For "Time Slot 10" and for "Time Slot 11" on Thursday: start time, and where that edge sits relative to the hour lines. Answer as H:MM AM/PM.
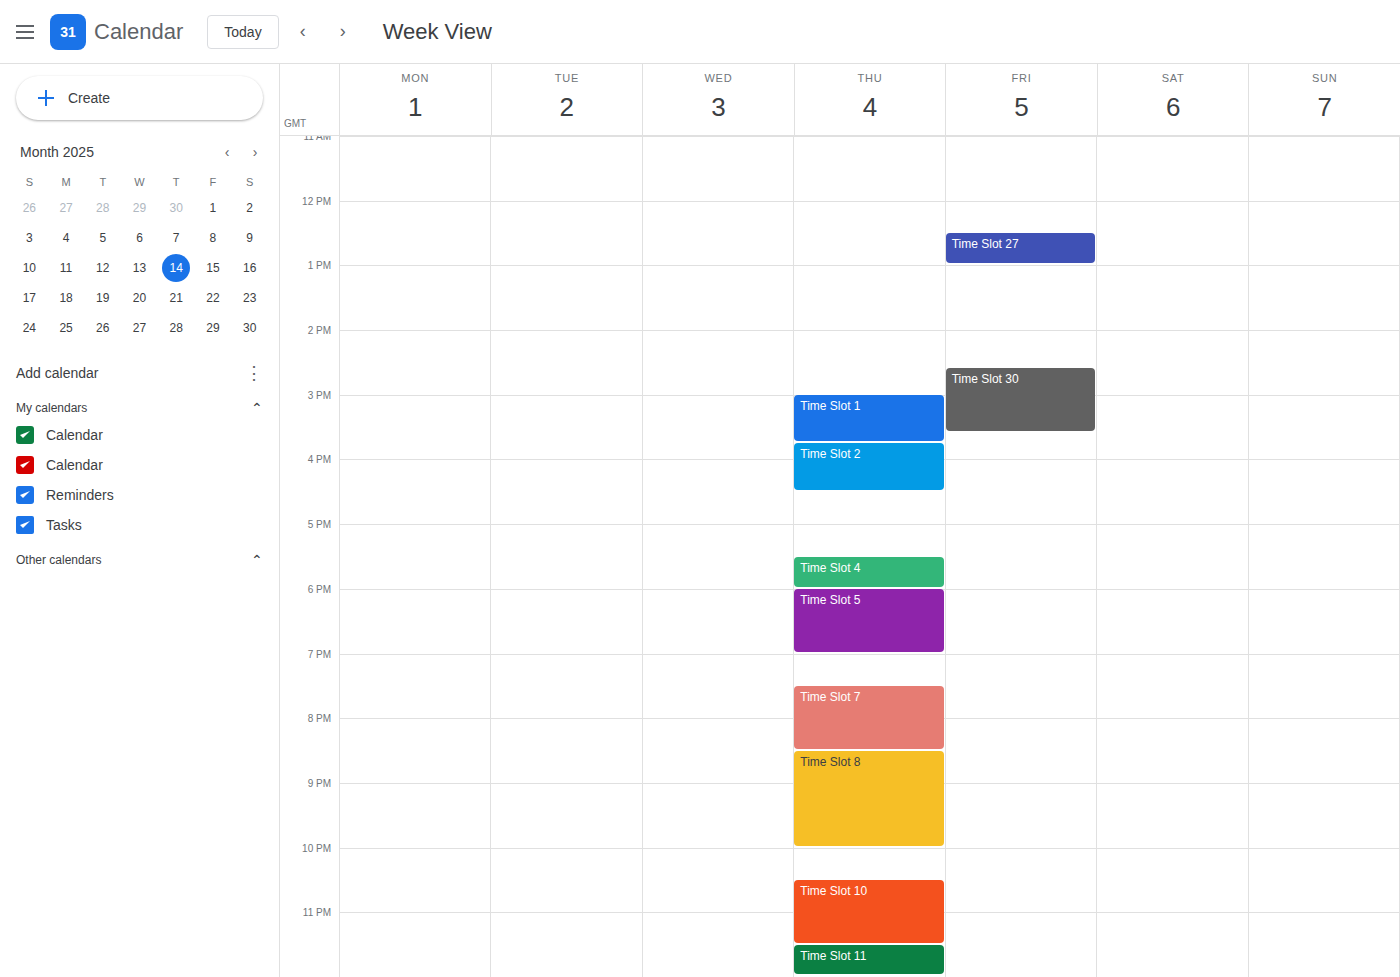
"Time Slot 10": 10:30 PM, halfway between the 10 PM and 11 PM lines. "Time Slot 11": 11:30 PM, halfway between the 11 PM and 12 AM lines.